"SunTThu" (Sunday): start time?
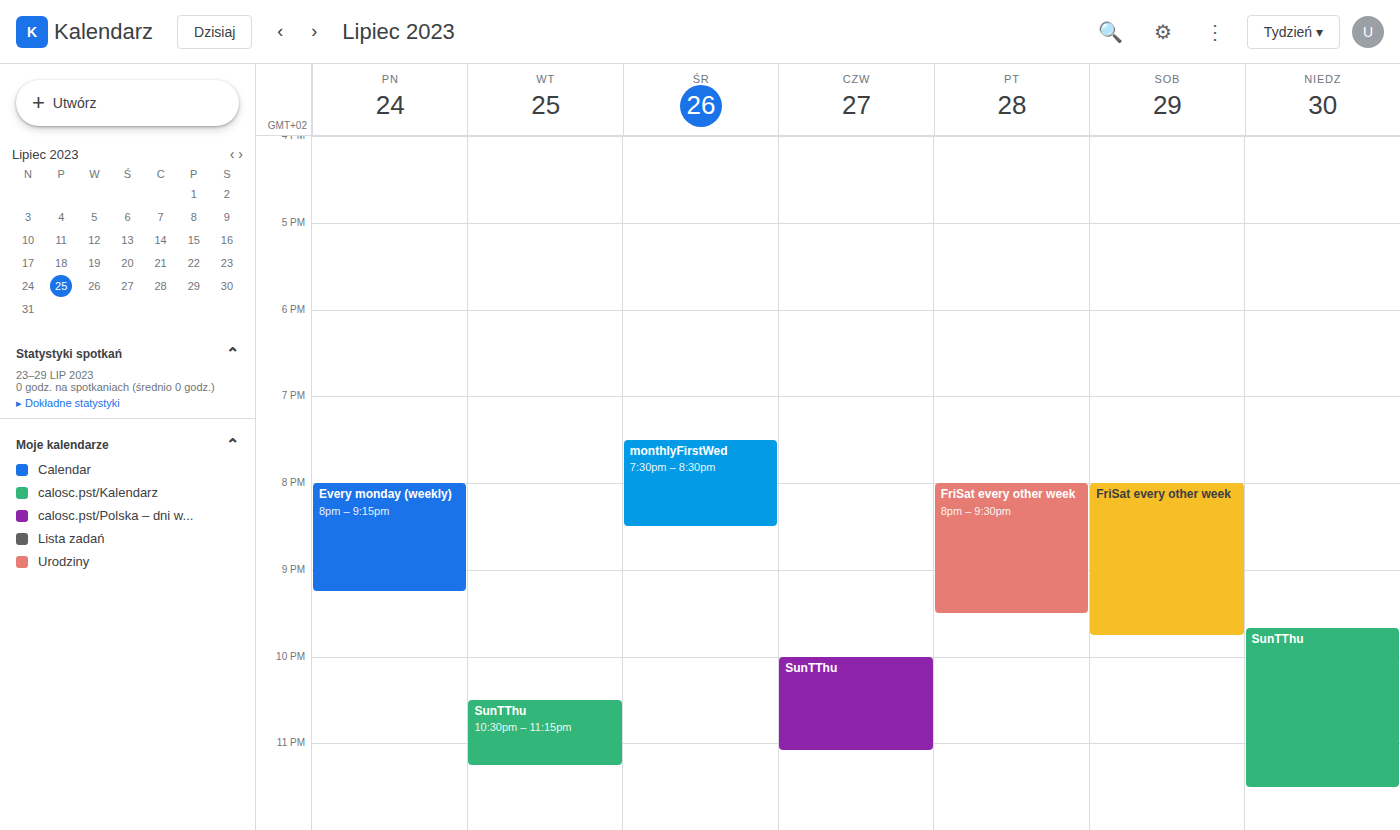
9:40 PM